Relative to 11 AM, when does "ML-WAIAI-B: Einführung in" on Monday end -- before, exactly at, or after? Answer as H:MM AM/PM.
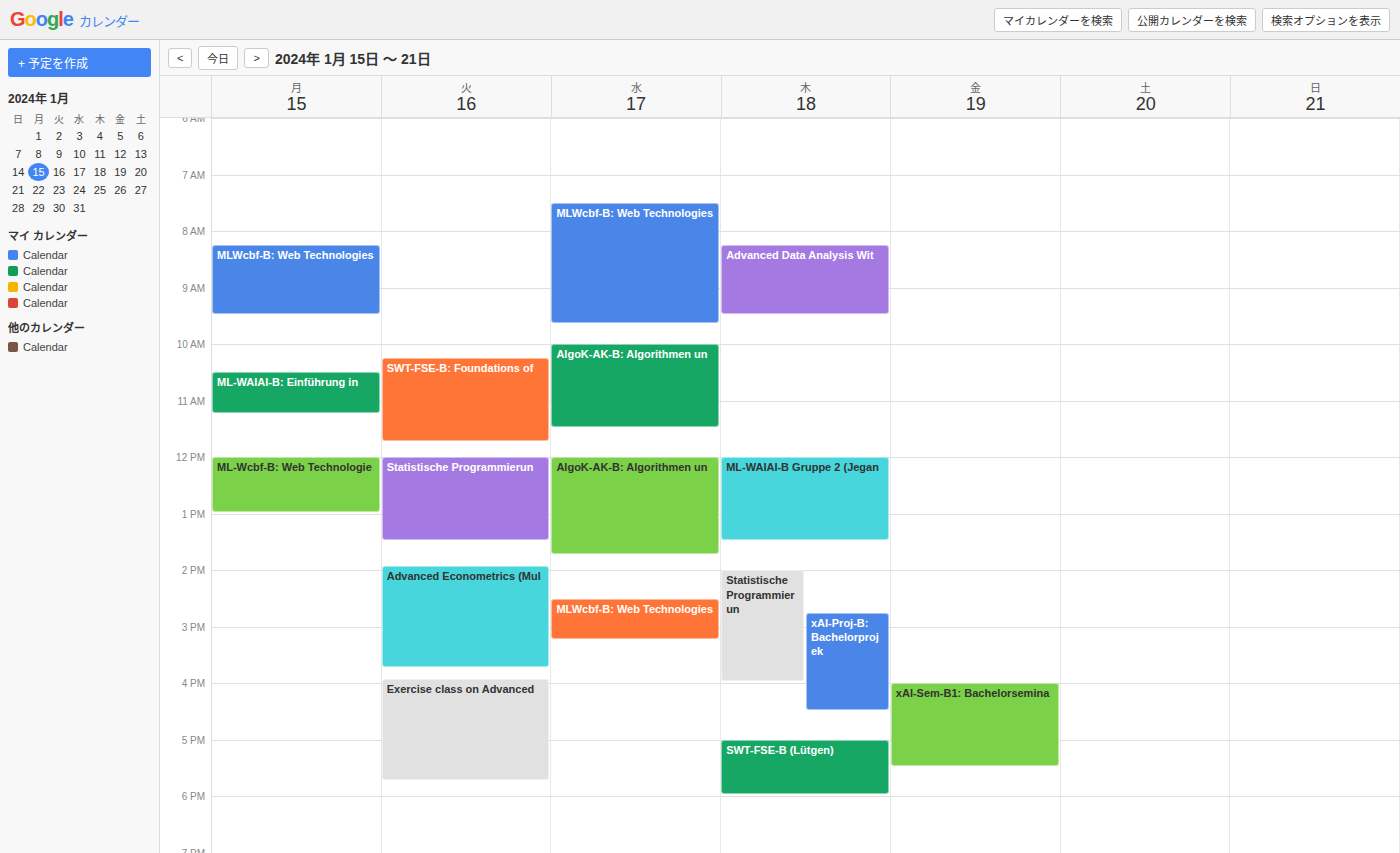
11:15 AM -- after 11 AM, 15 minutes below the 11 AM line.